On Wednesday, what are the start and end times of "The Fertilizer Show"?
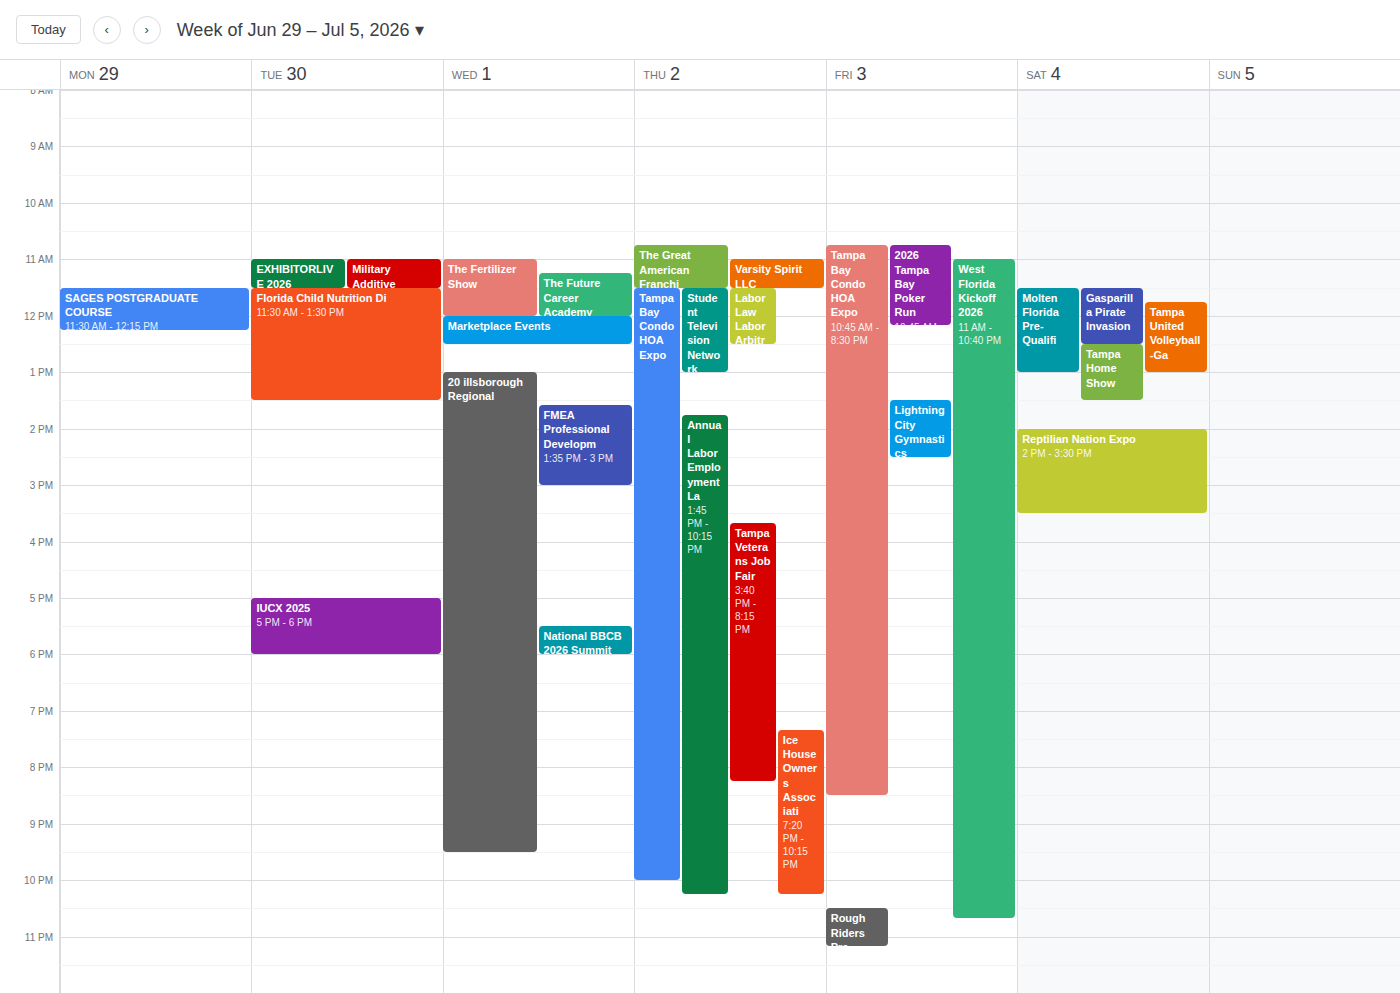
11:00 AM to 12:00 PM